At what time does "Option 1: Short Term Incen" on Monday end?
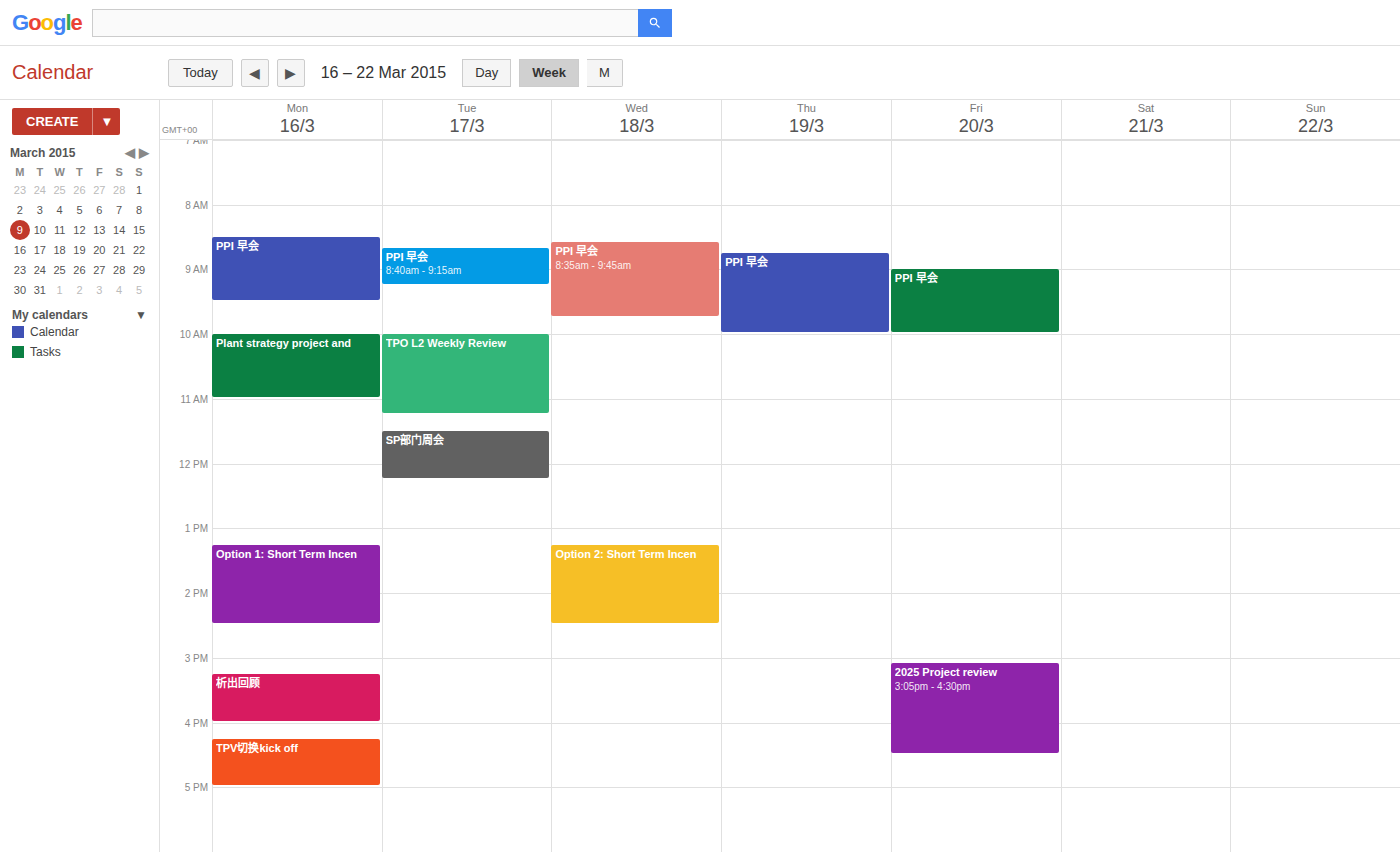
2:30 PM